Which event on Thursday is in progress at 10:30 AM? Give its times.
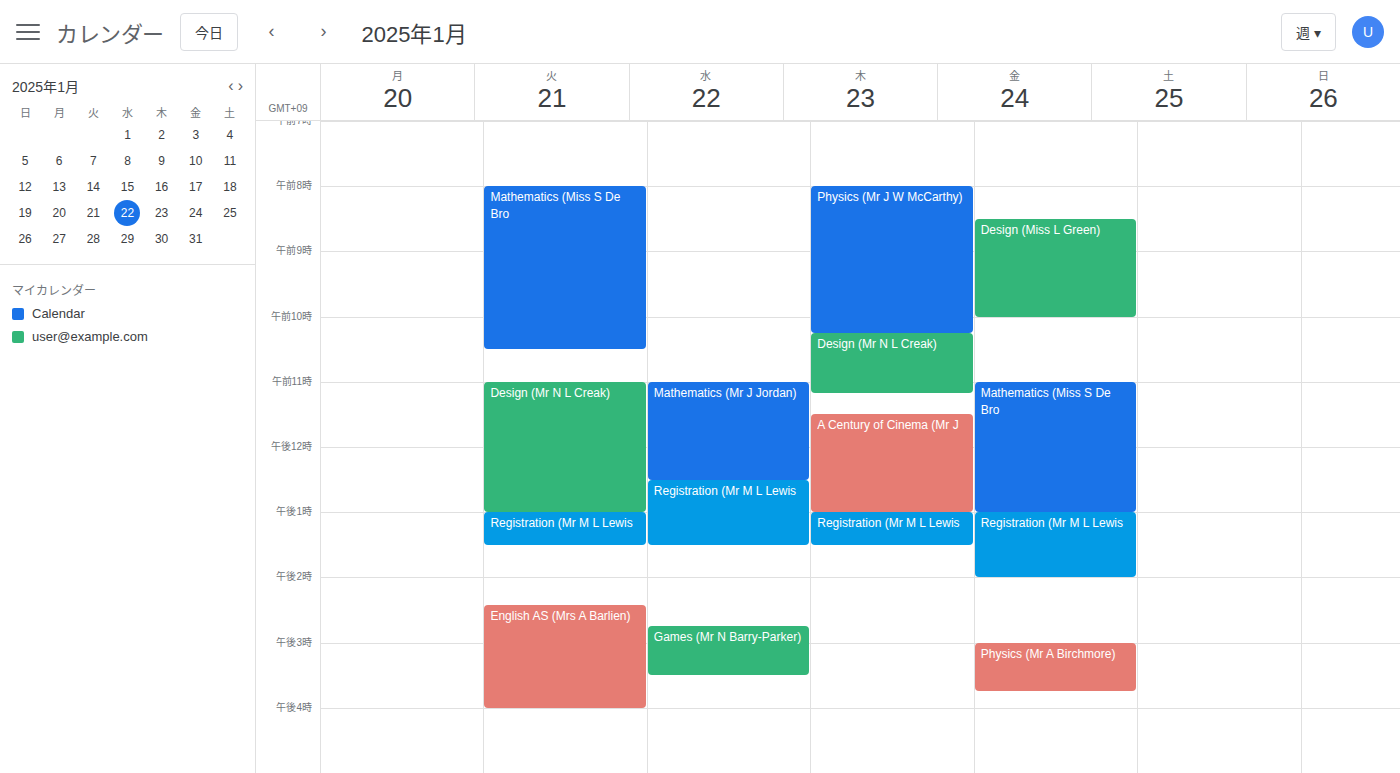
"Design (Mr N L Creak)", 10:15 AM to 11:10 AM